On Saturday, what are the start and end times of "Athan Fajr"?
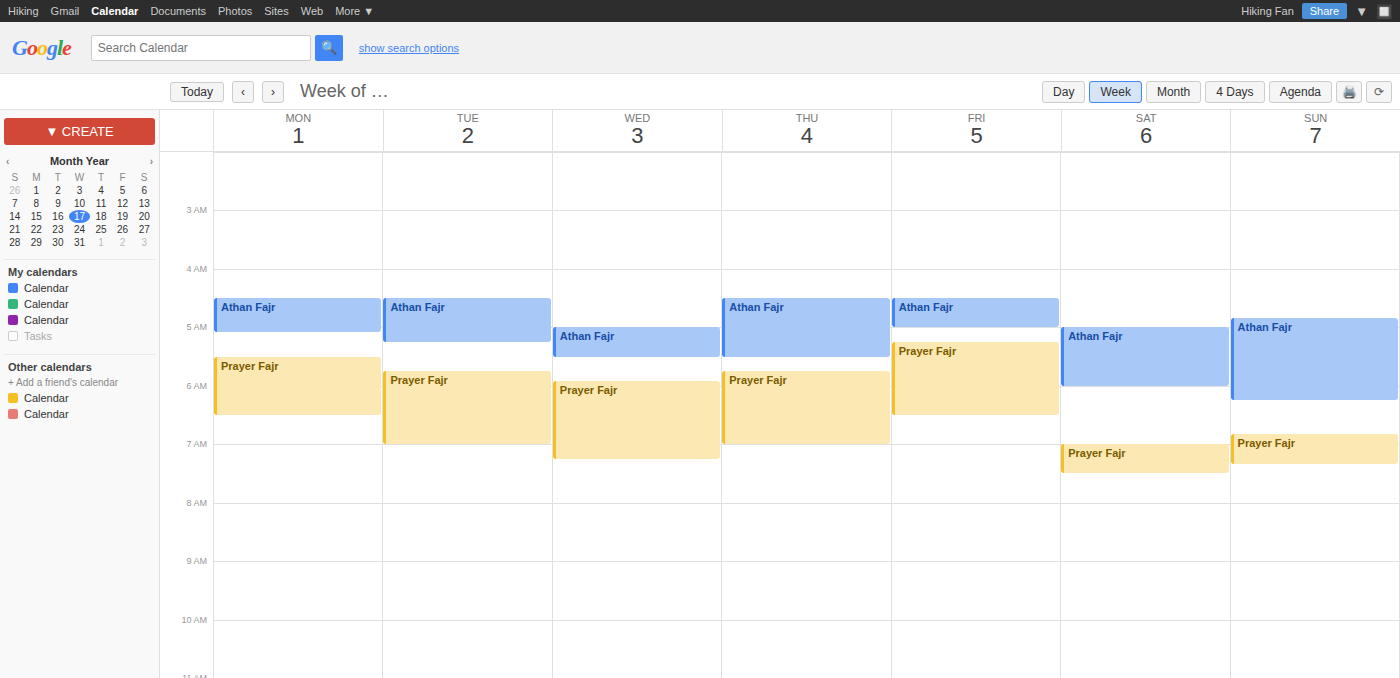
5:00 AM to 6:00 AM